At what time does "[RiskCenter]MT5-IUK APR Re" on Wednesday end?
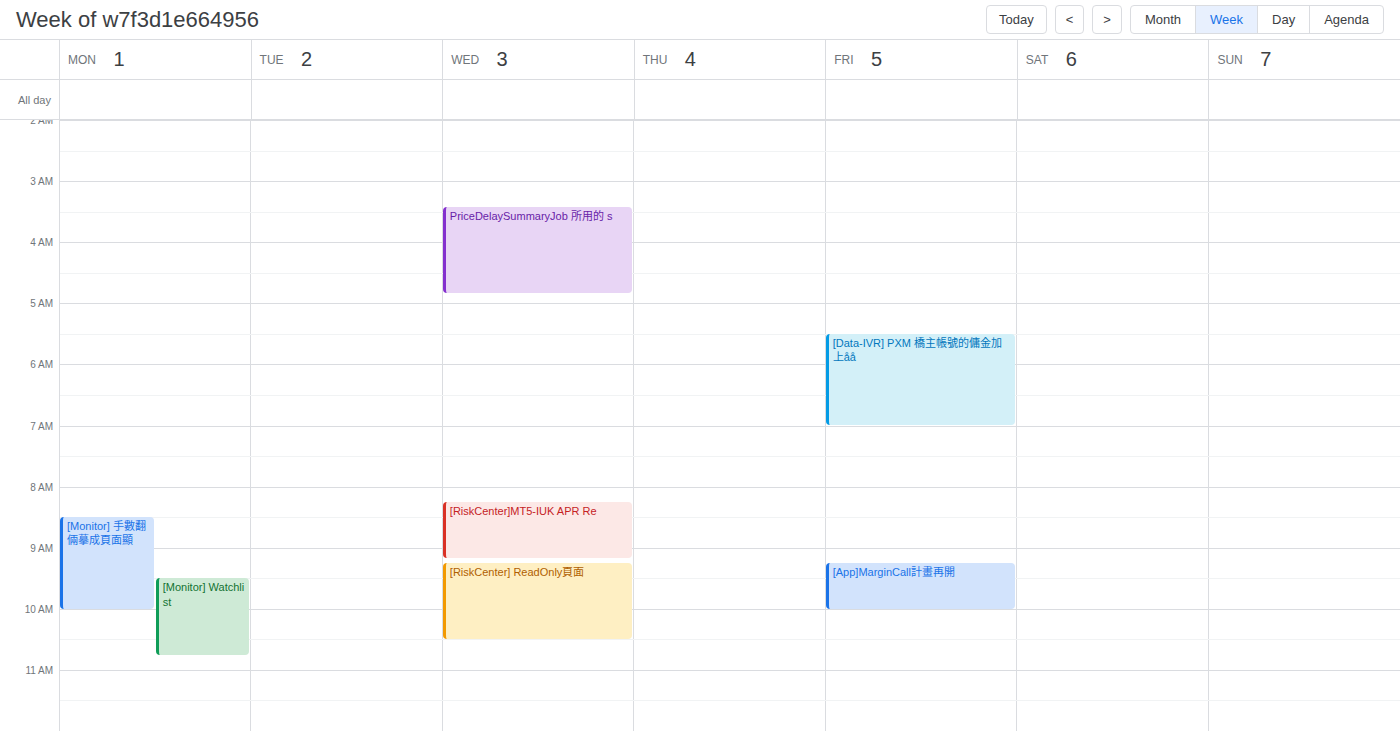
9:10 AM